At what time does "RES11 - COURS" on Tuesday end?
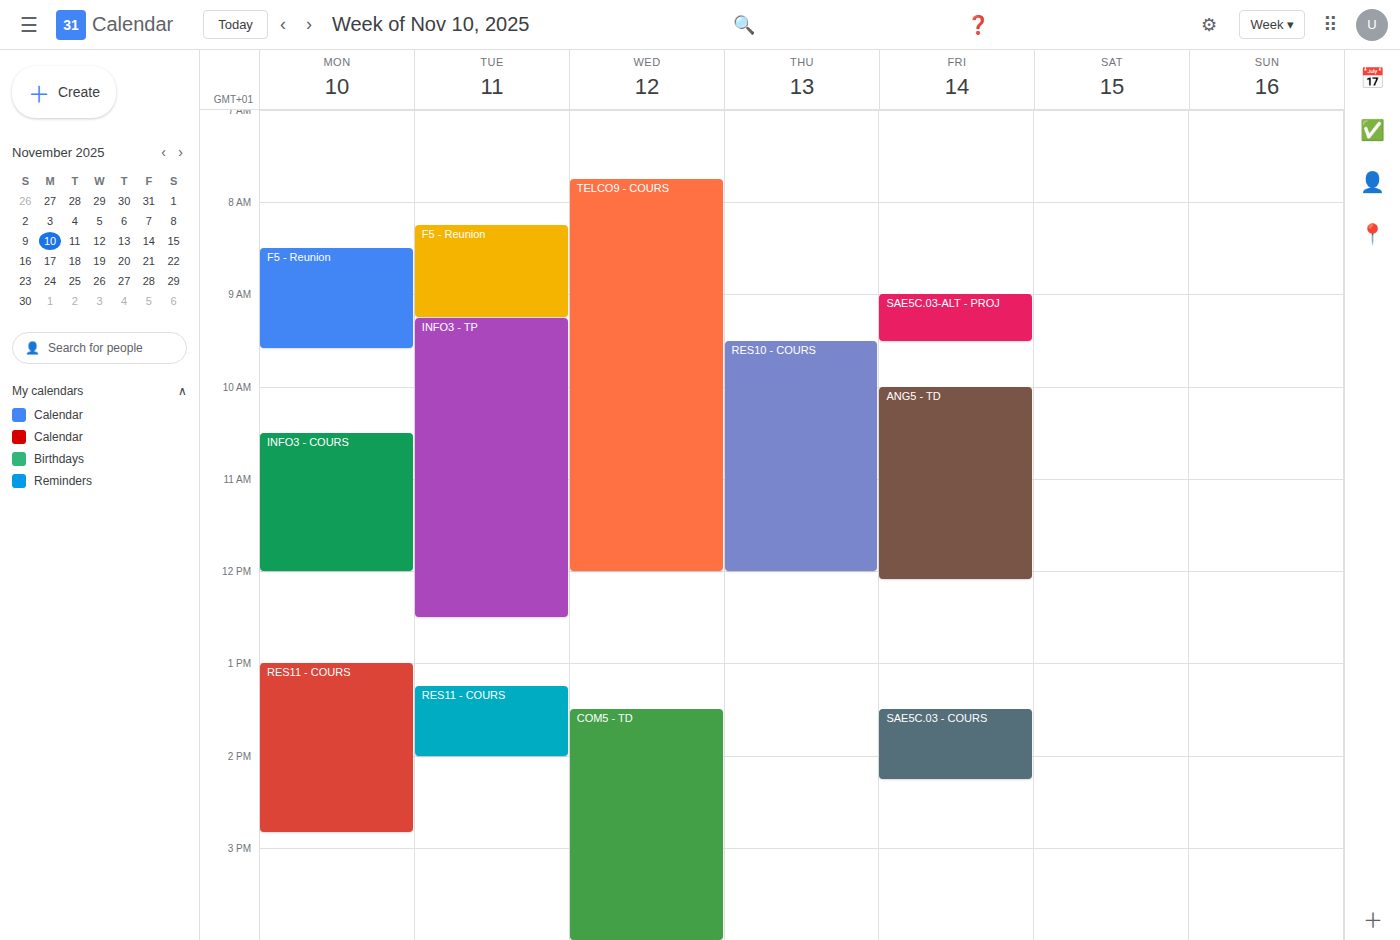
2:00 PM